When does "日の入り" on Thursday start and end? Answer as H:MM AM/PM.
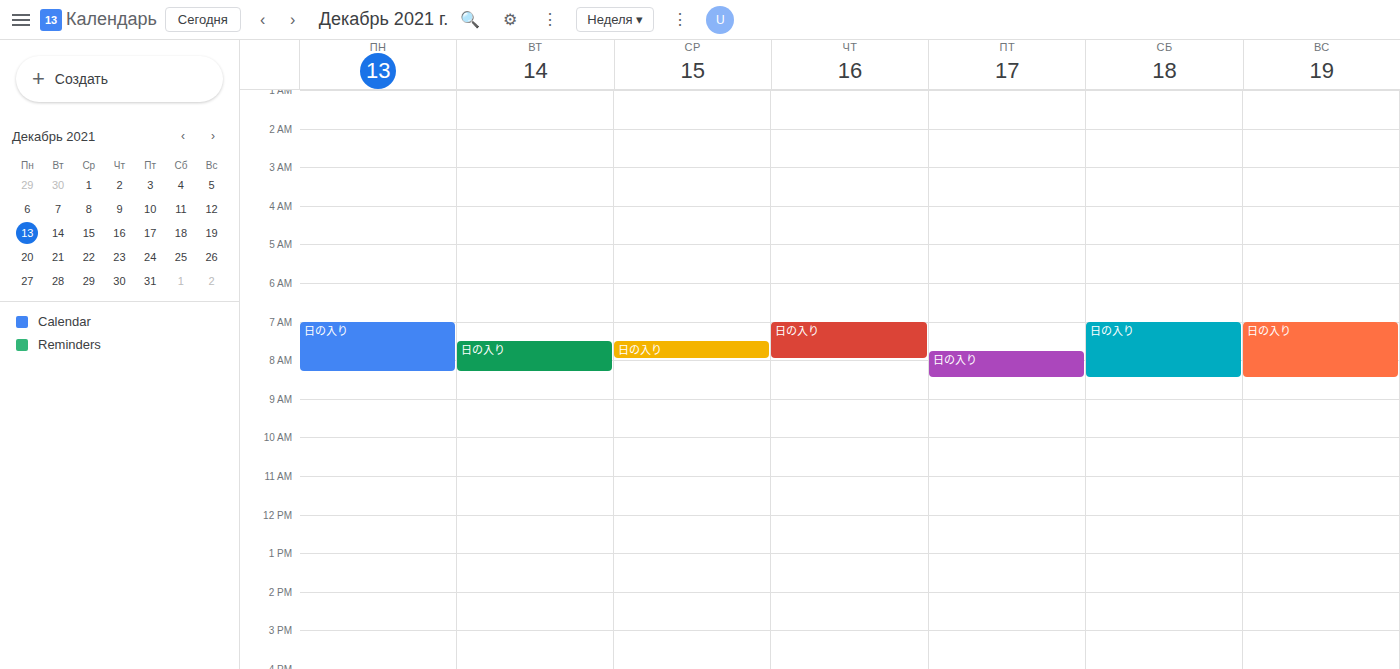
7:00 AM to 8:00 AM